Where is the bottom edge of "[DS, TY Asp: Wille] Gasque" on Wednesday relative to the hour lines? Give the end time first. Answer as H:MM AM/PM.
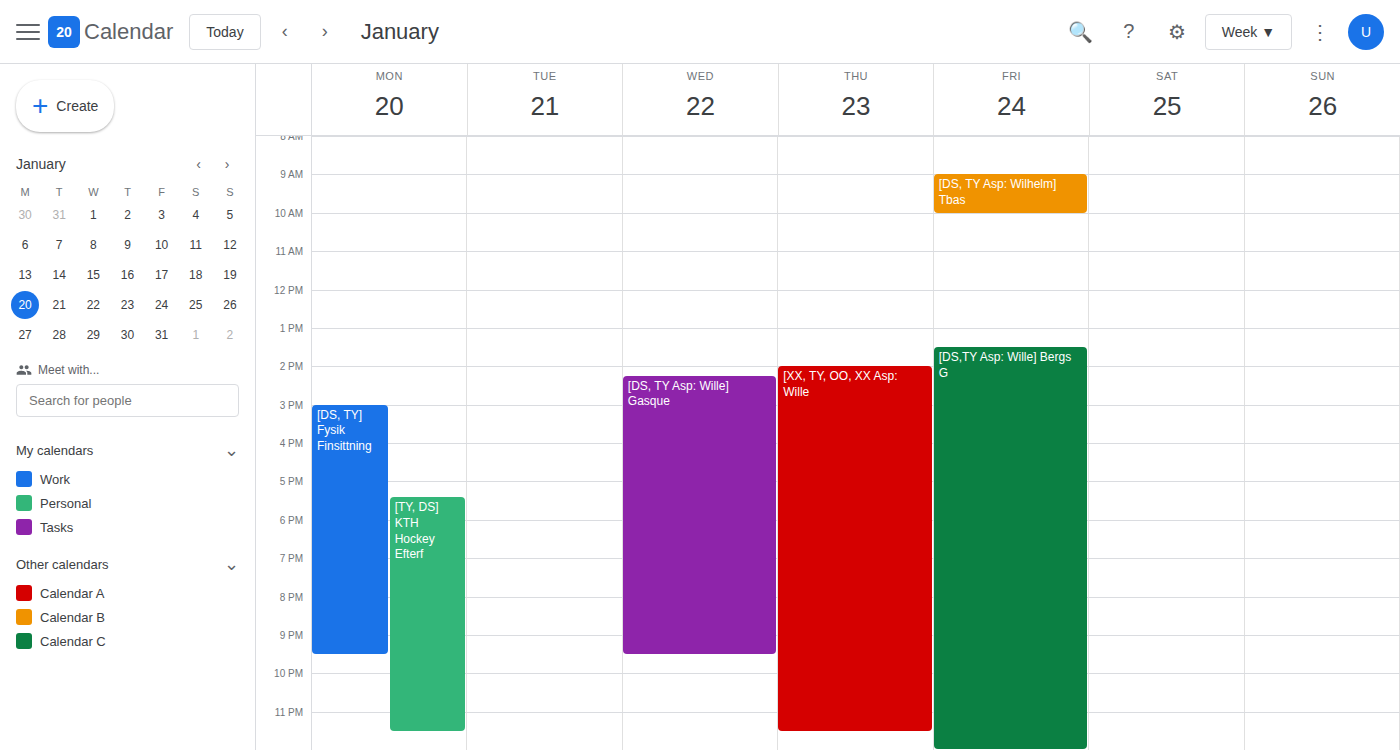
9:30 PM -- halfway between the 9 PM and 10 PM lines.